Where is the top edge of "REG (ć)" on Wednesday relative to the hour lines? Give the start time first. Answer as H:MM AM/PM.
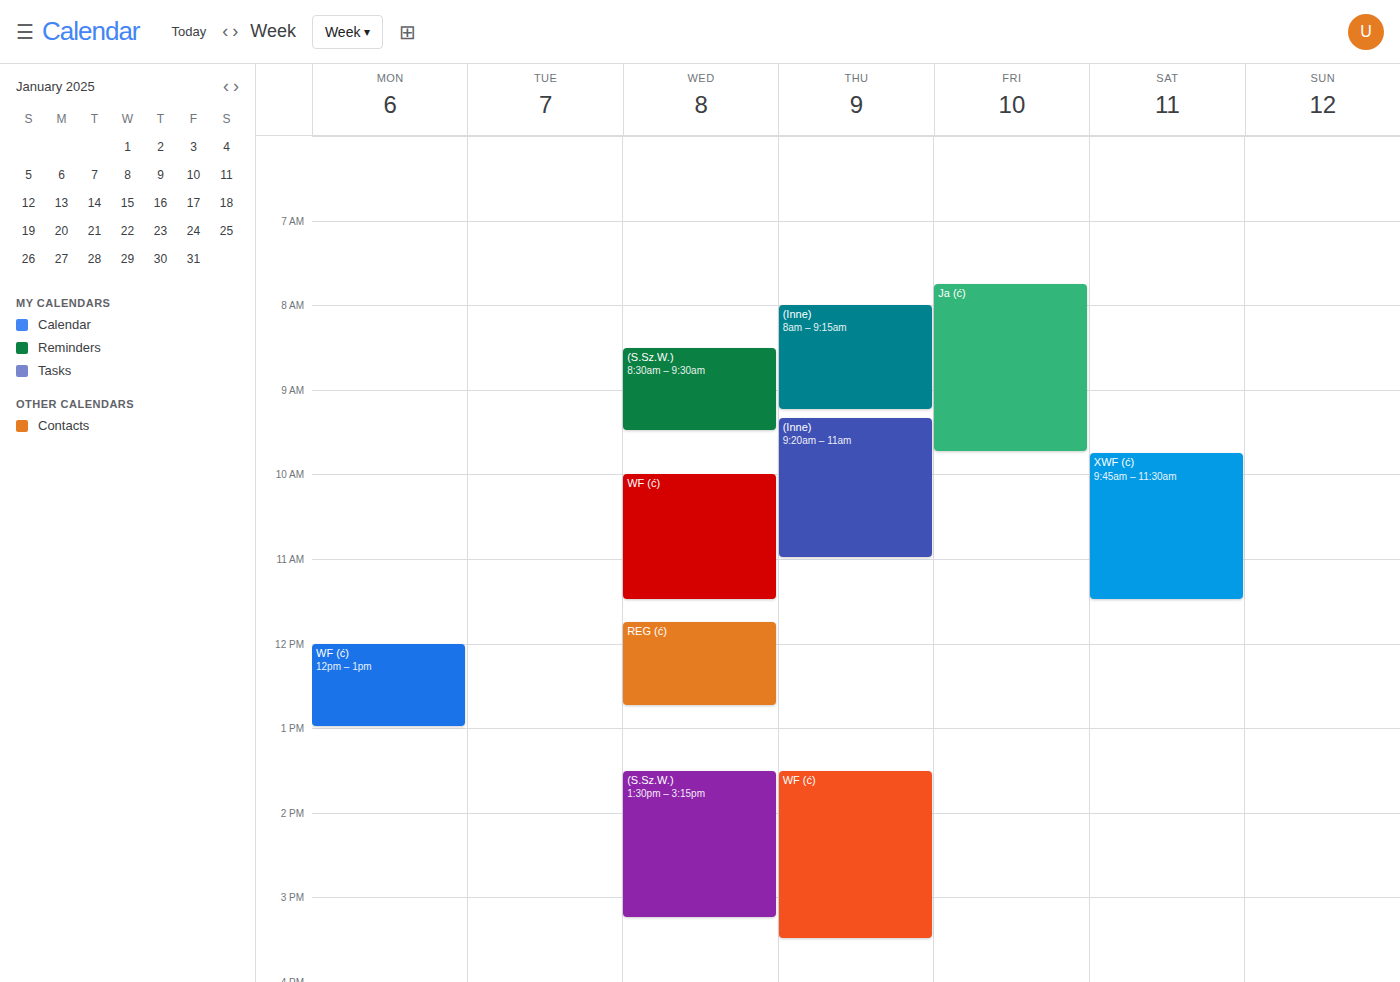
11:45 AM -- neither: three quarters of the way from the 11 AM line to the 12 PM line.